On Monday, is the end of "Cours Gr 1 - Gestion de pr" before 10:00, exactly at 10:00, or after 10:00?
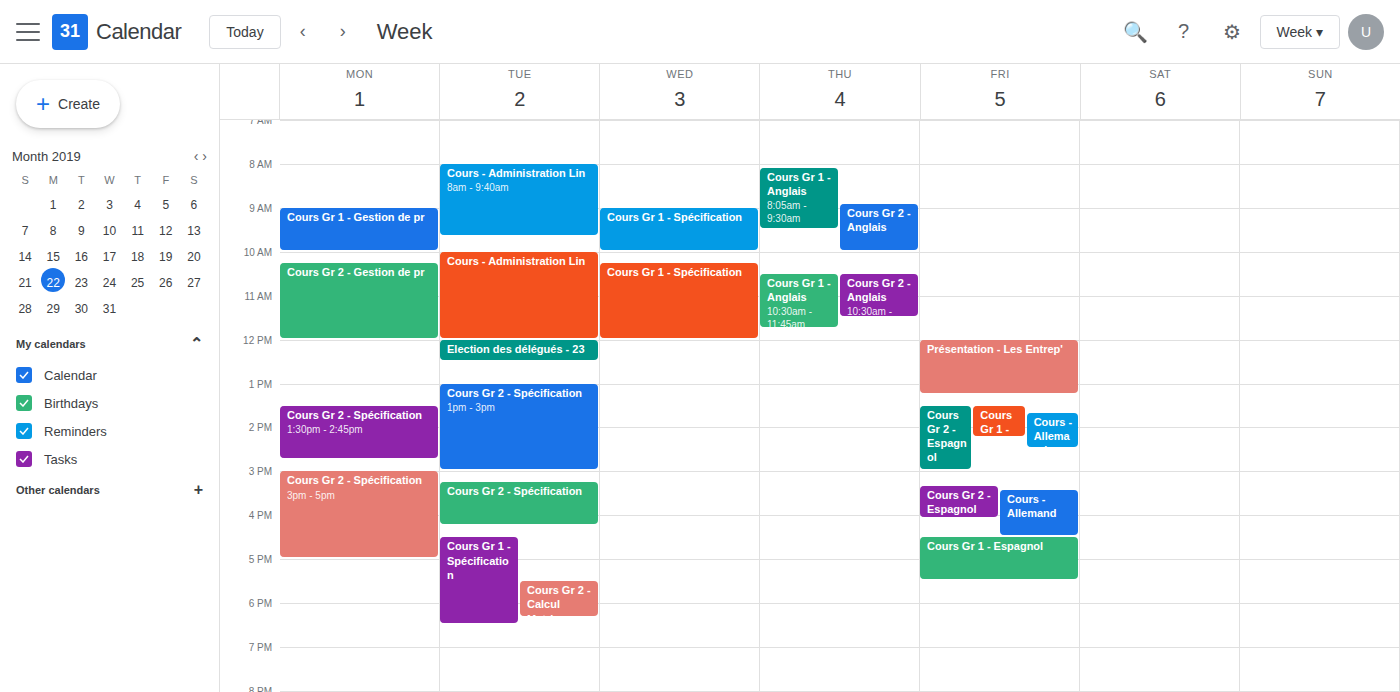
10:00 -- exactly at 10:00, on the 10:00 line.